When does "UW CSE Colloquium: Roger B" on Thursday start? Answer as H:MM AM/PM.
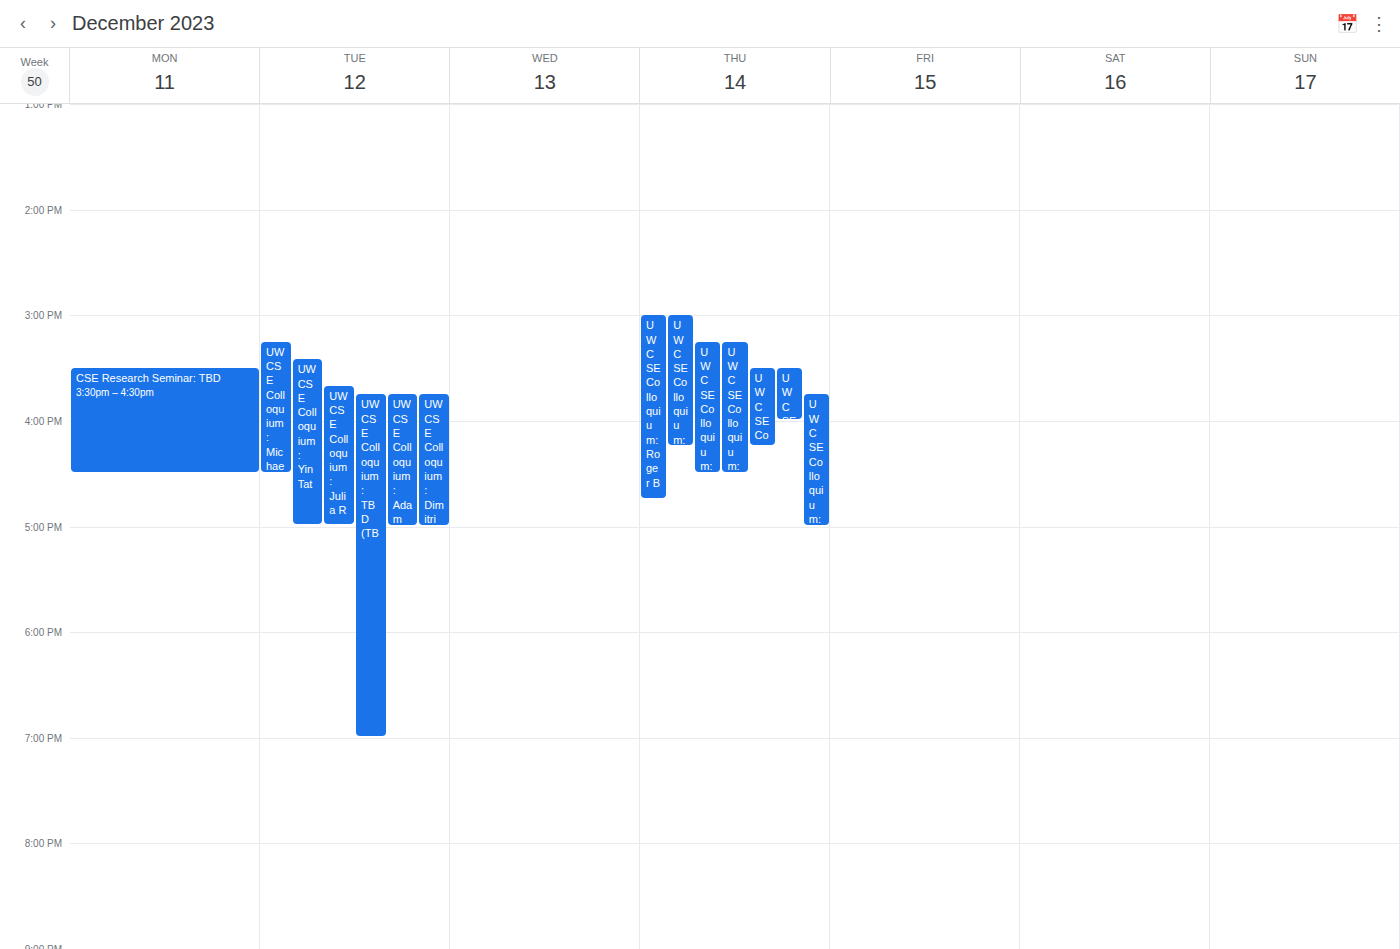
3:00 PM